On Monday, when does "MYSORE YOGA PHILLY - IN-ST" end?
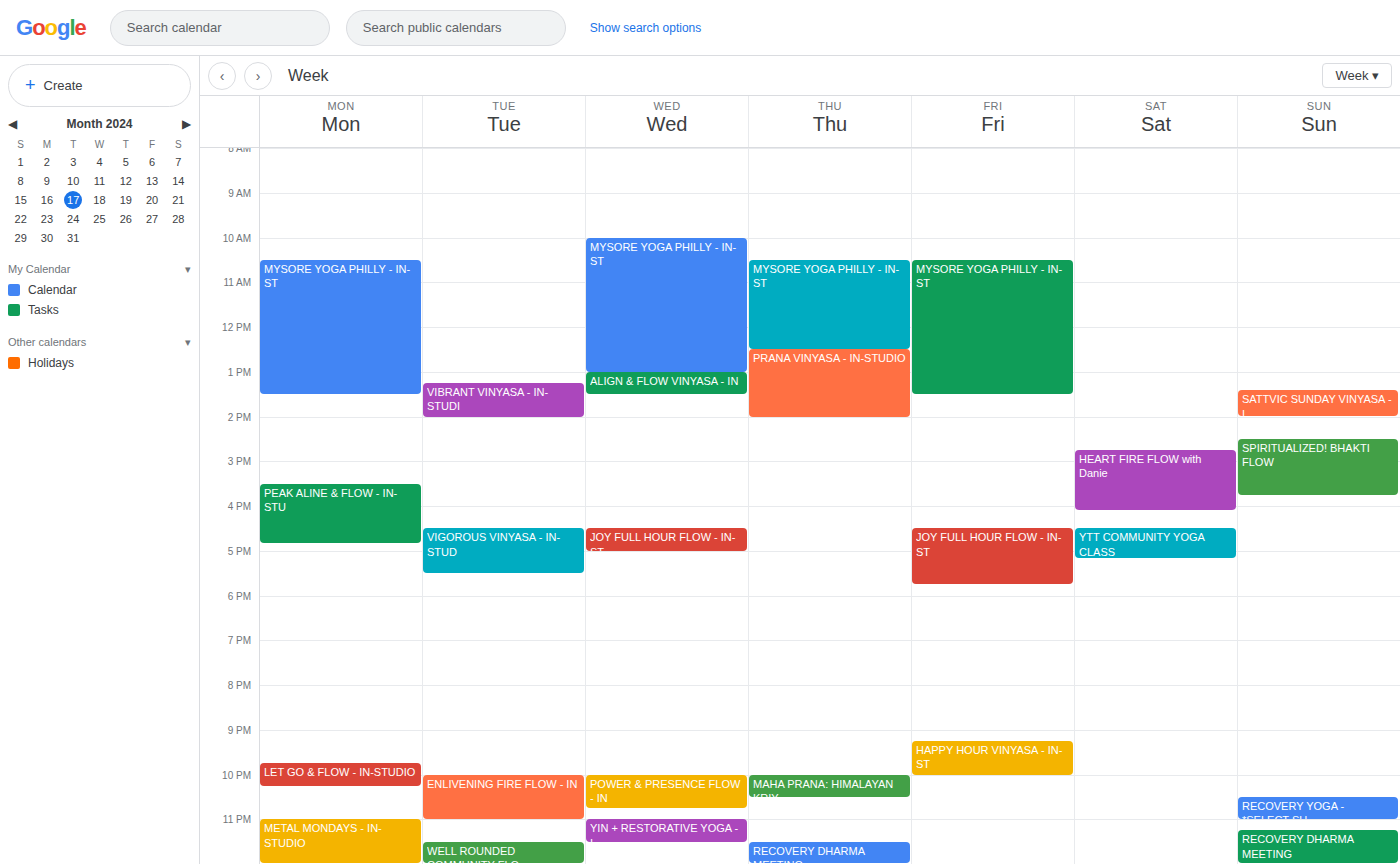
1:30 PM